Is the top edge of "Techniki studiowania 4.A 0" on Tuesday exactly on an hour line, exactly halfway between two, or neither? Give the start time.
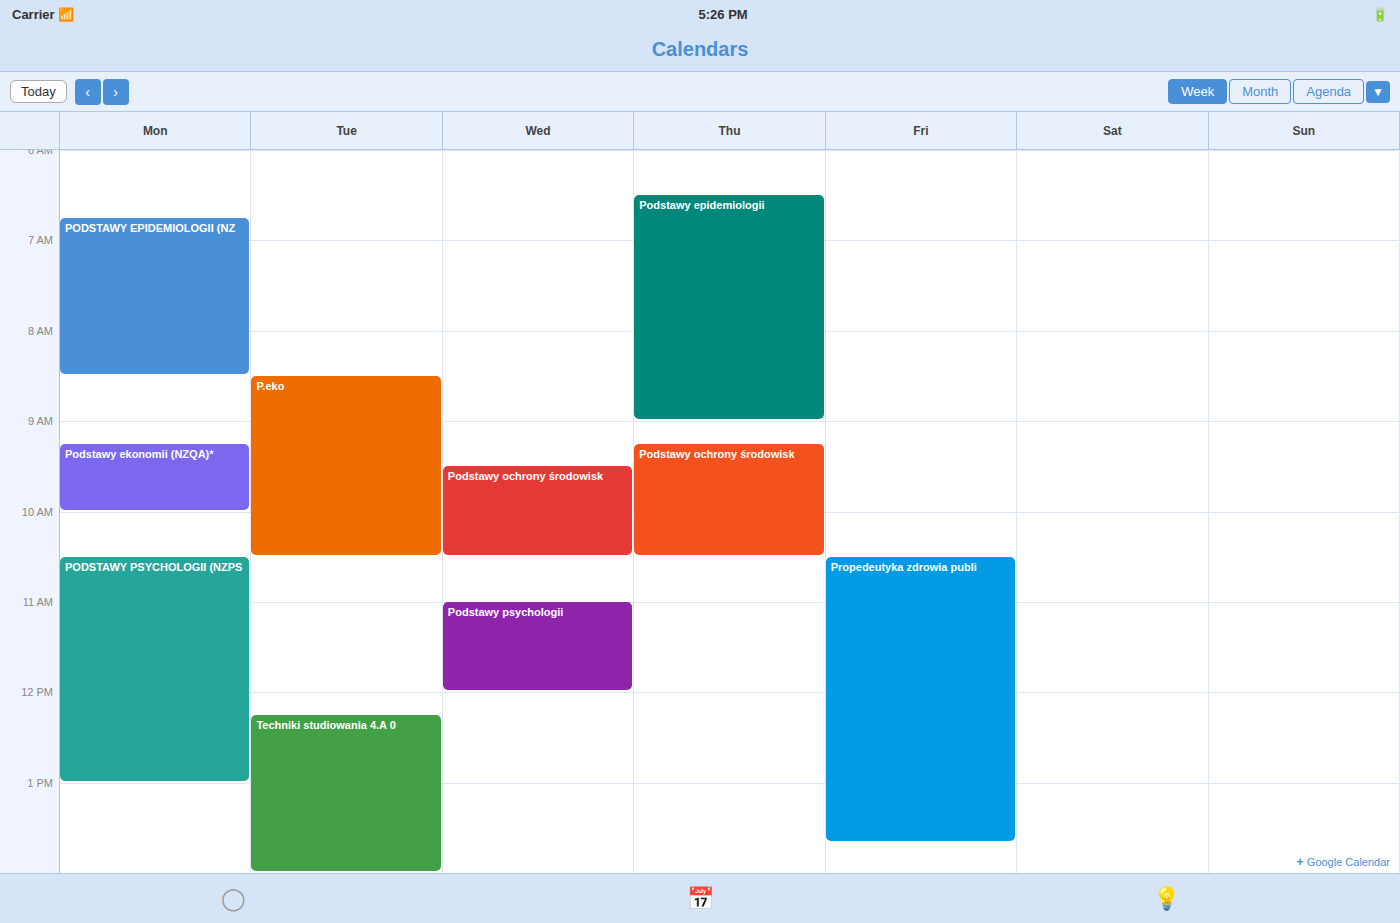
12:15 PM -- neither: a quarter of the way from the 12 PM line to the 1 PM line.